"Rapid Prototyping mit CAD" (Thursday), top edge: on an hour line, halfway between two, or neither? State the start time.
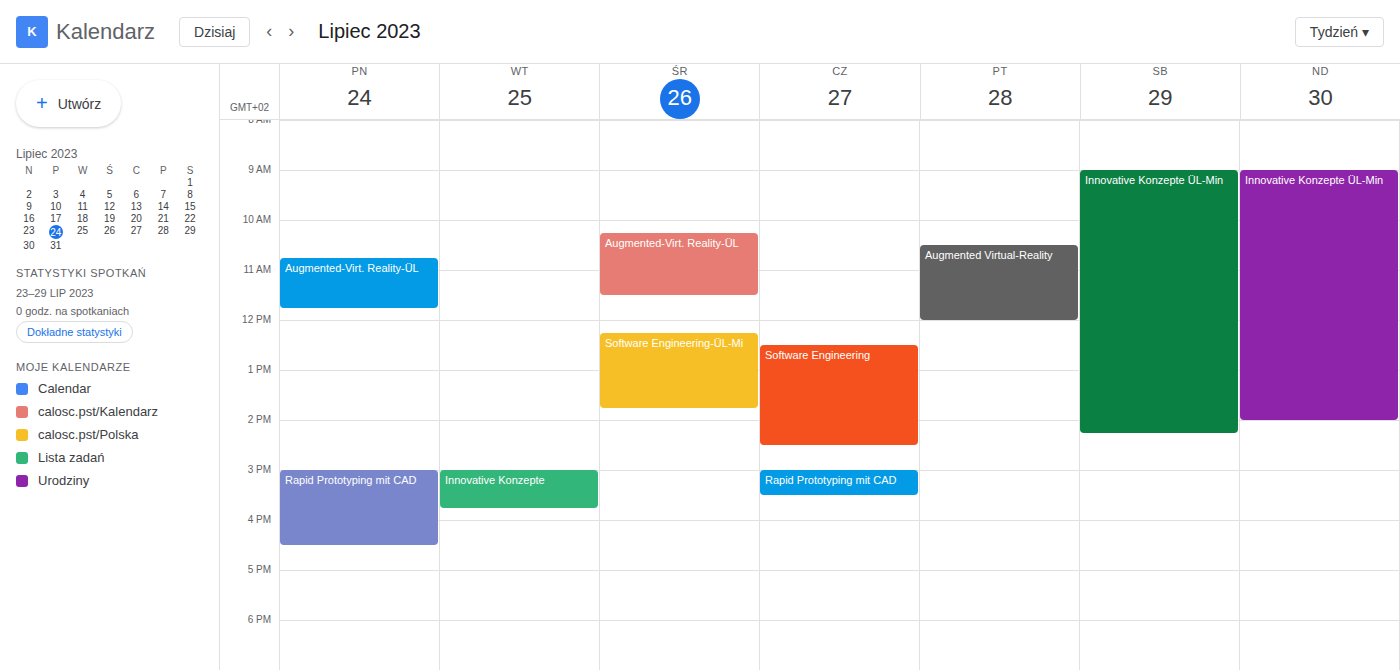
3:00 PM -- exactly on the 3 PM line.